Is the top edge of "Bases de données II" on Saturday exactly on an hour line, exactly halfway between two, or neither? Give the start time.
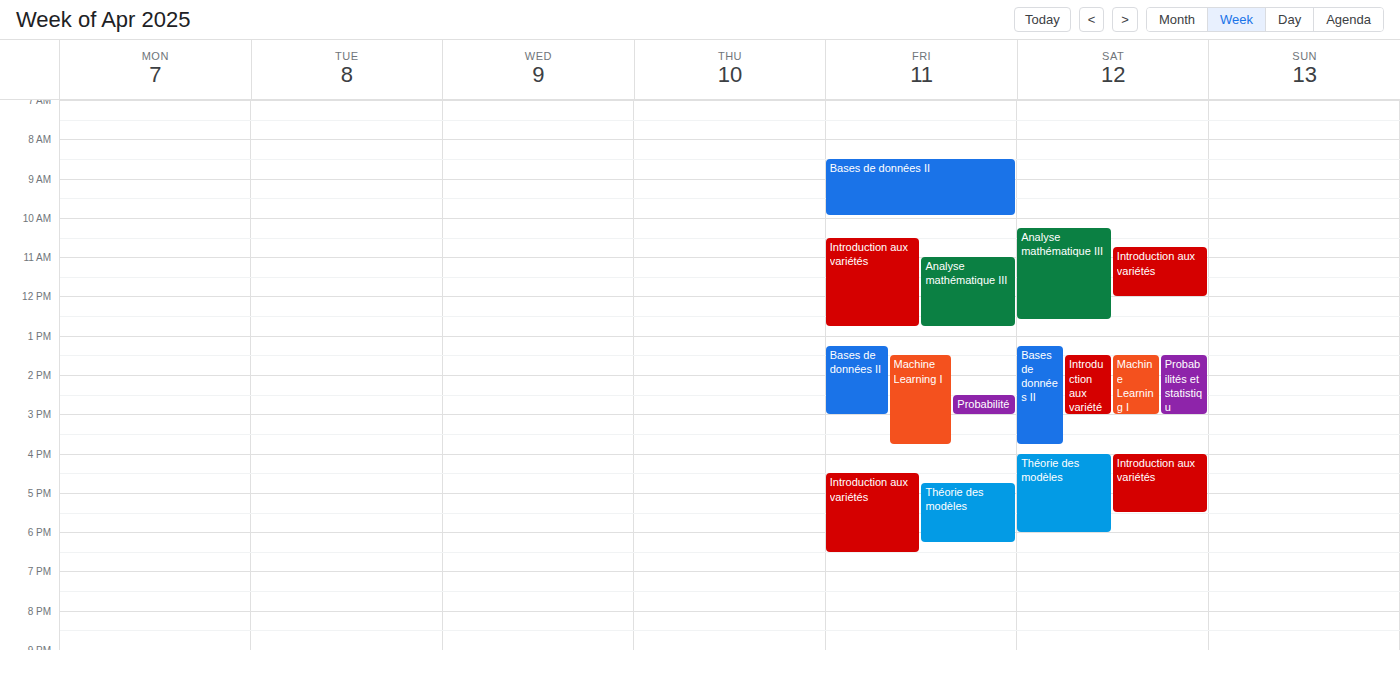
1:15 PM -- neither: a quarter of the way from the 1 PM line to the 2 PM line.